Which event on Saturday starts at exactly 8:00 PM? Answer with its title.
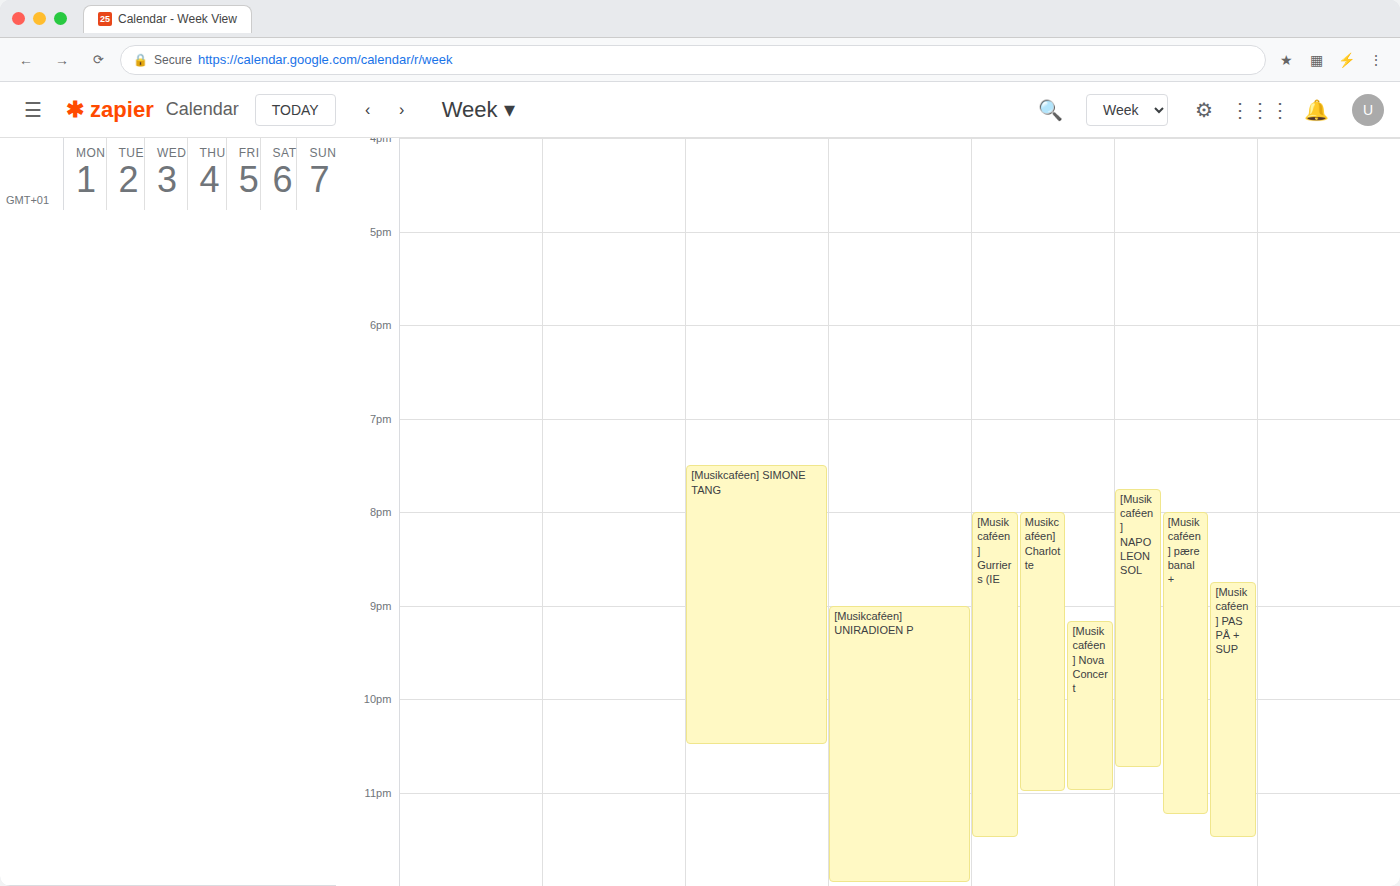
"[Musikcaféen] pære banal +"